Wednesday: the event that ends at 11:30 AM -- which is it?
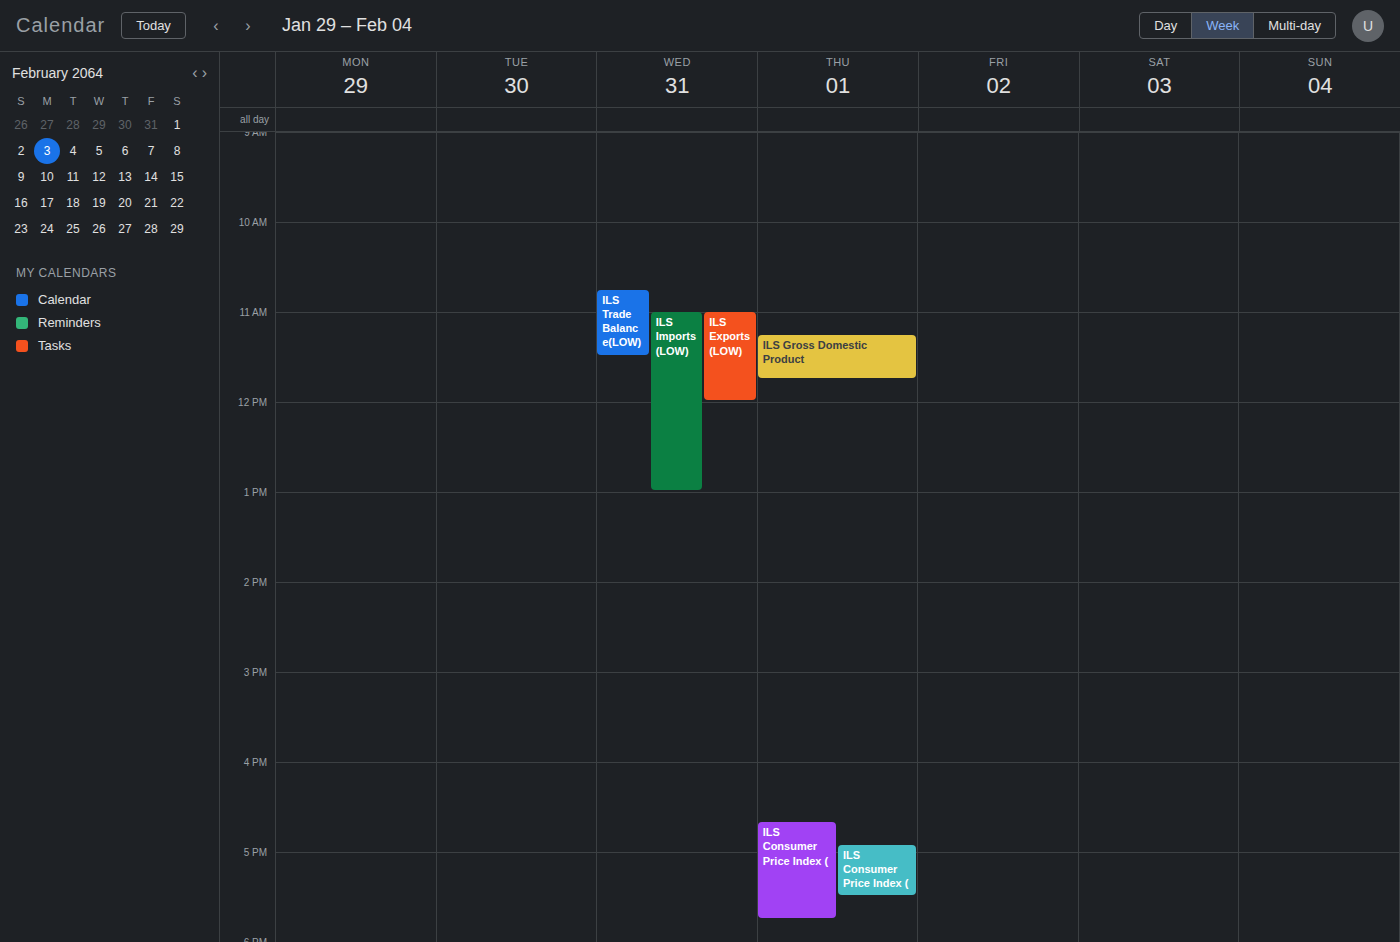
"ILS Trade Balance(LOW)"